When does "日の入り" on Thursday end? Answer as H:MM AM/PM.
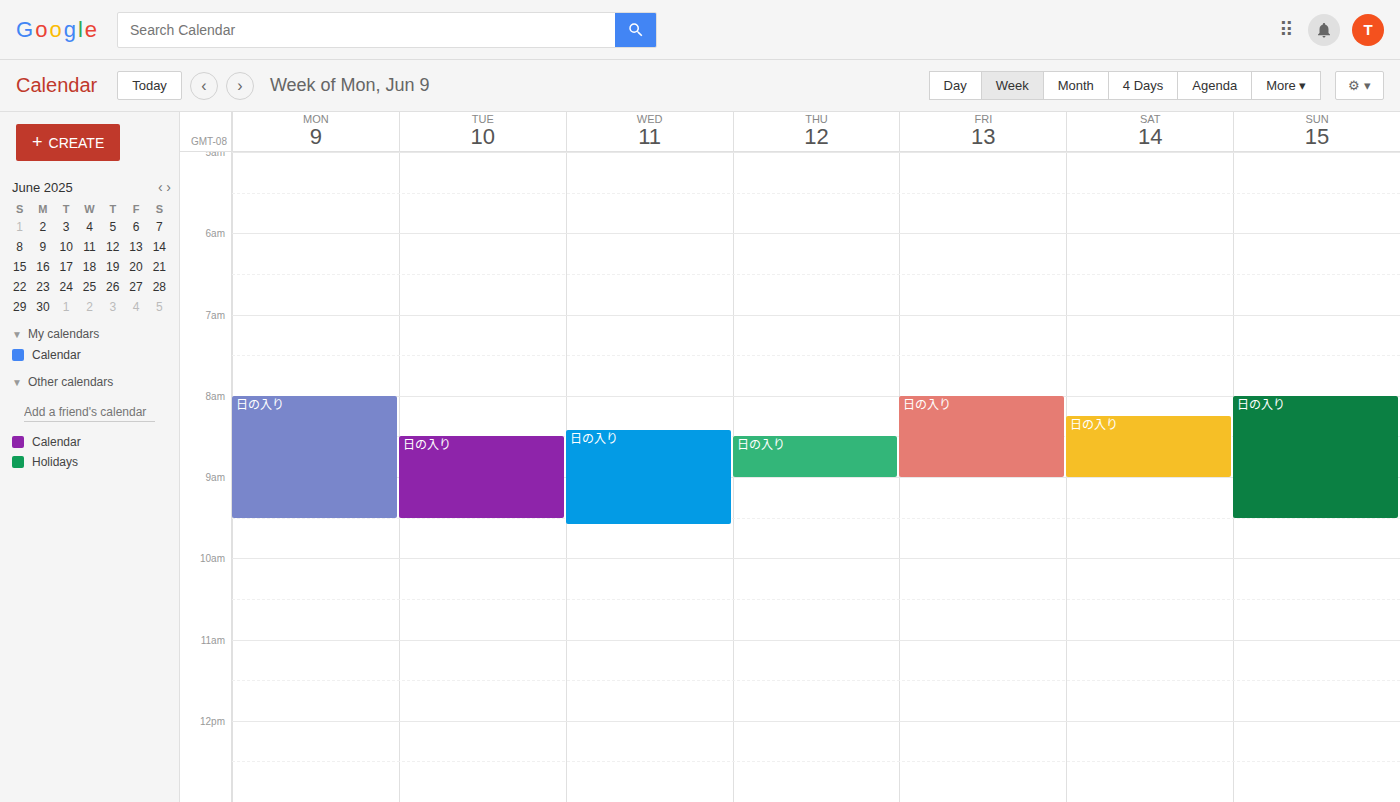
9:00 AM